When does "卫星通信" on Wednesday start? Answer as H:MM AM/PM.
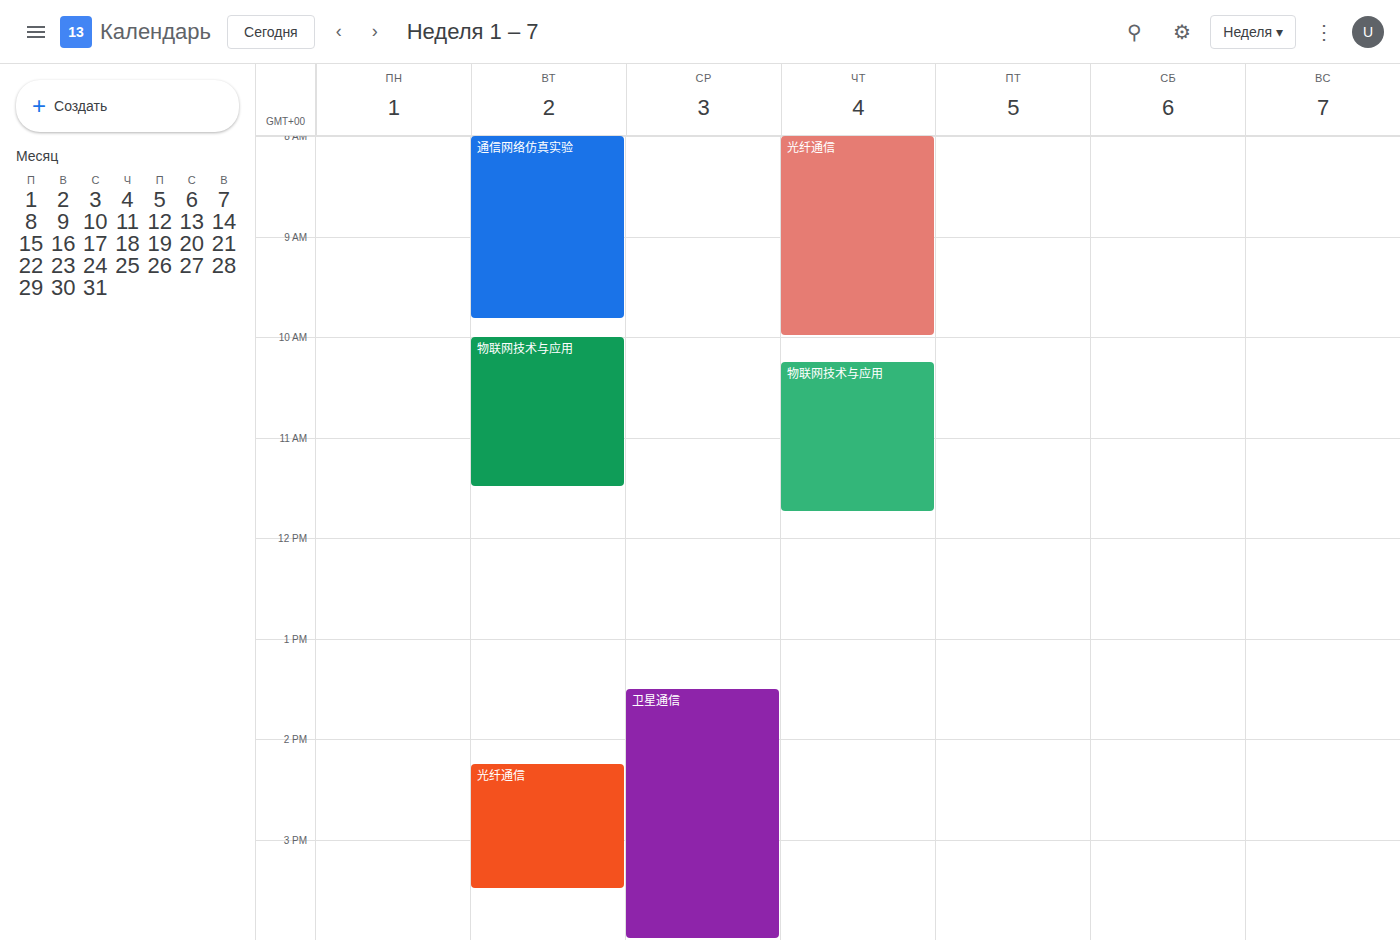
1:30 PM